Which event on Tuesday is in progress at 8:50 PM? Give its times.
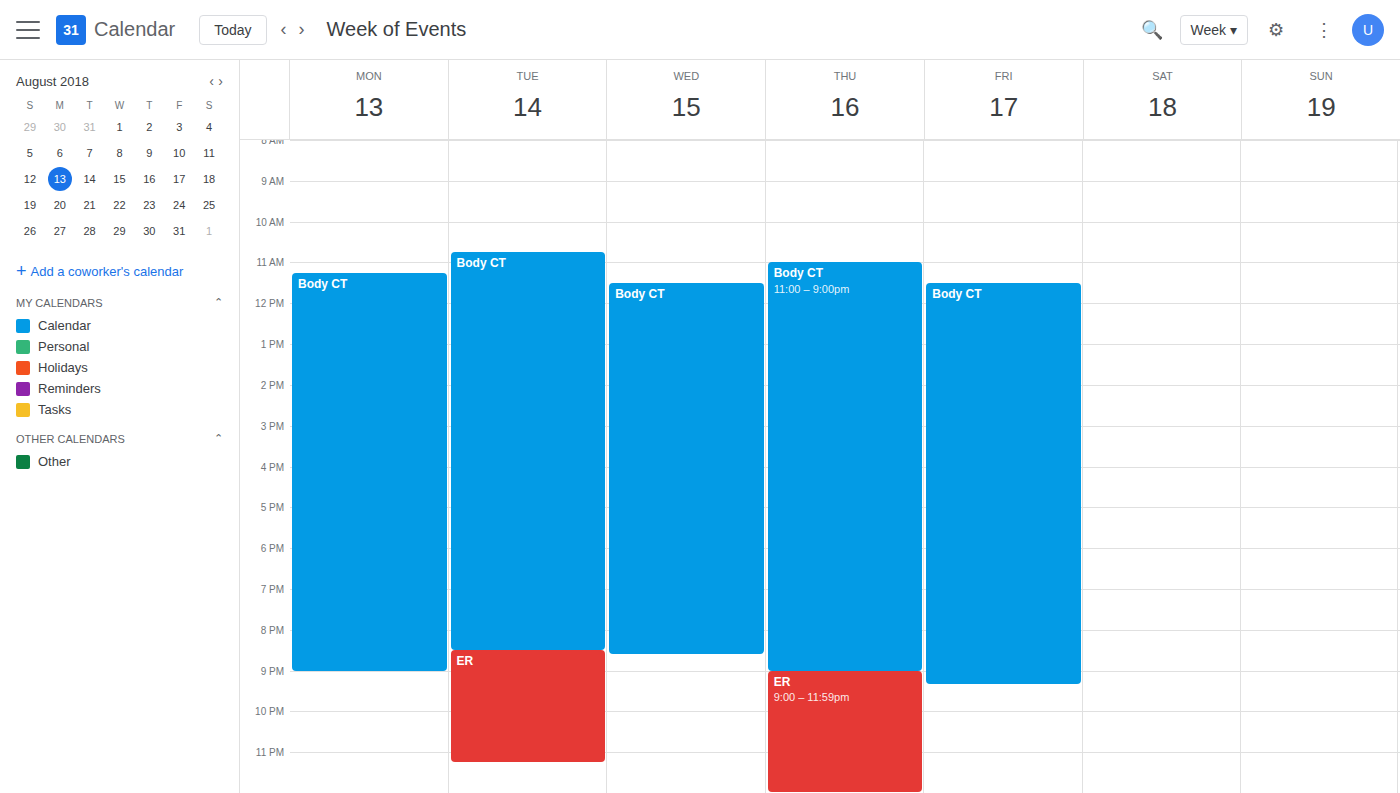
"ER", 8:30 PM to 11:15 PM